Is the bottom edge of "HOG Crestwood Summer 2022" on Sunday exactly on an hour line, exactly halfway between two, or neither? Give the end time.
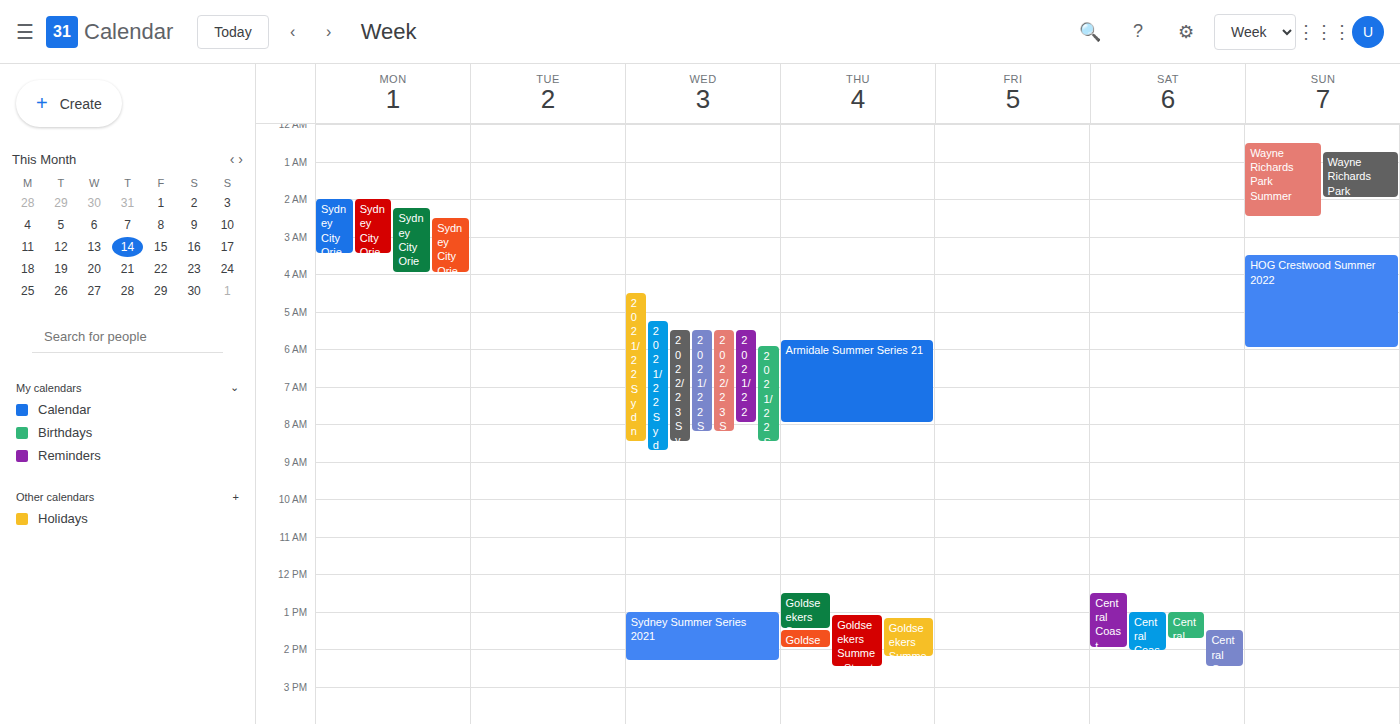
6:00 AM -- exactly on the 6 AM line.